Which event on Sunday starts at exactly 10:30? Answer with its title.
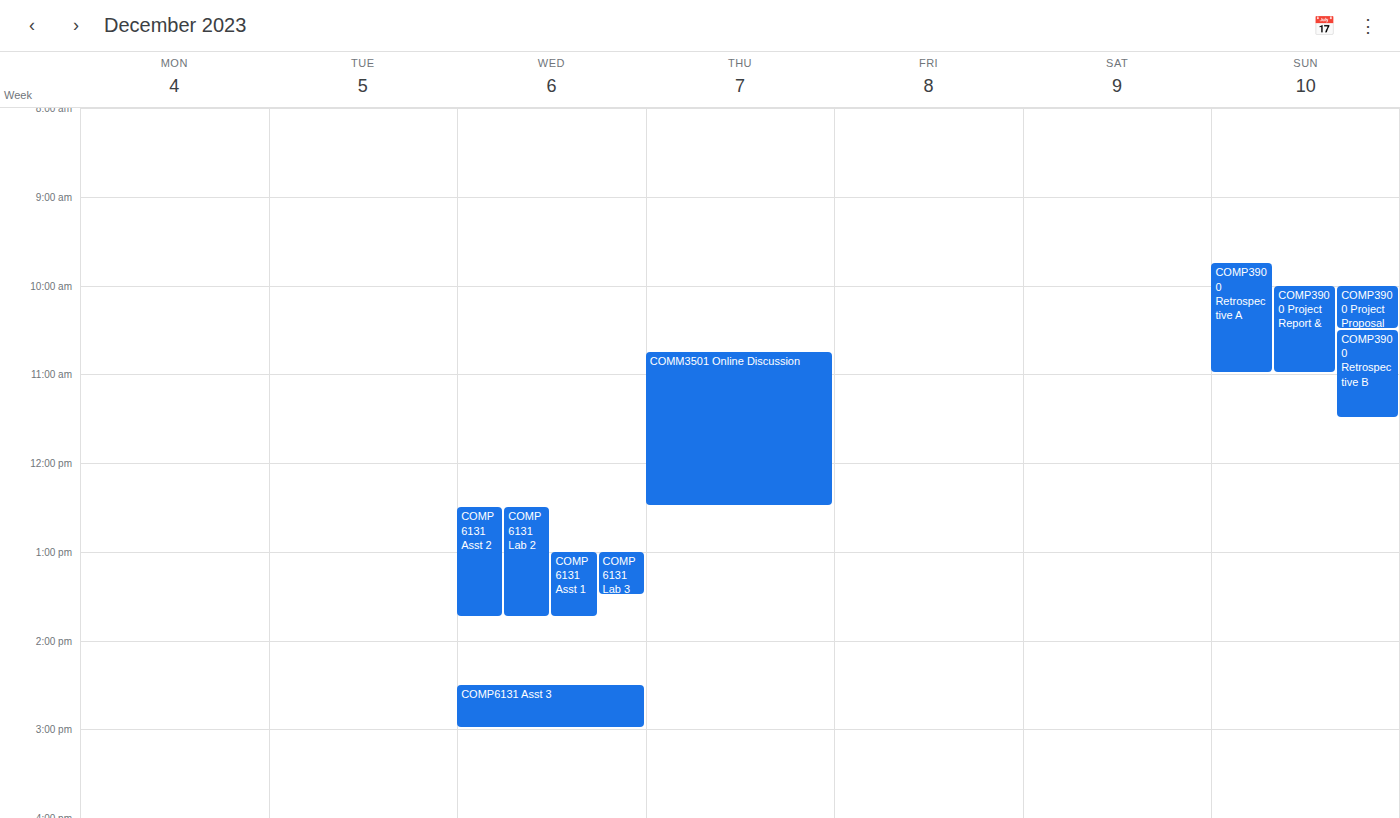
"COMP3900 Retrospective B"